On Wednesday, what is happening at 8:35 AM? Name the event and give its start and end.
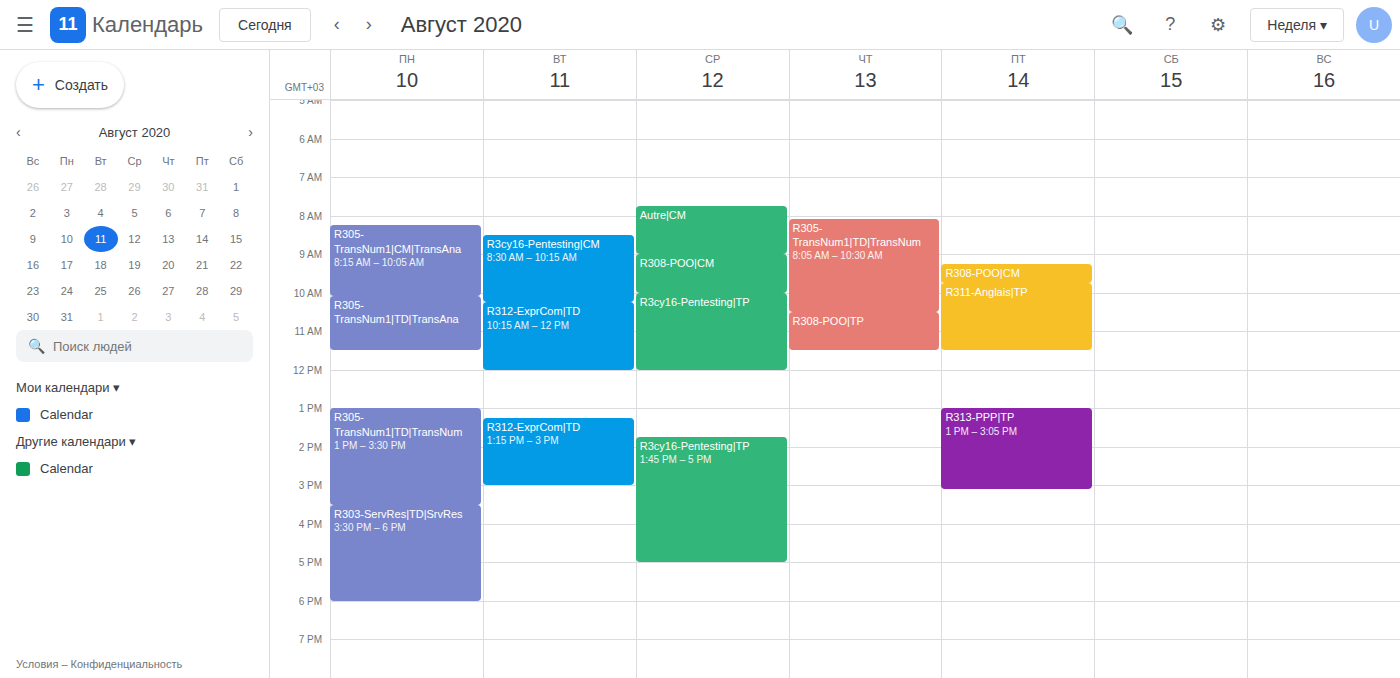
"Autre|CM", 7:45 AM to 9:00 AM